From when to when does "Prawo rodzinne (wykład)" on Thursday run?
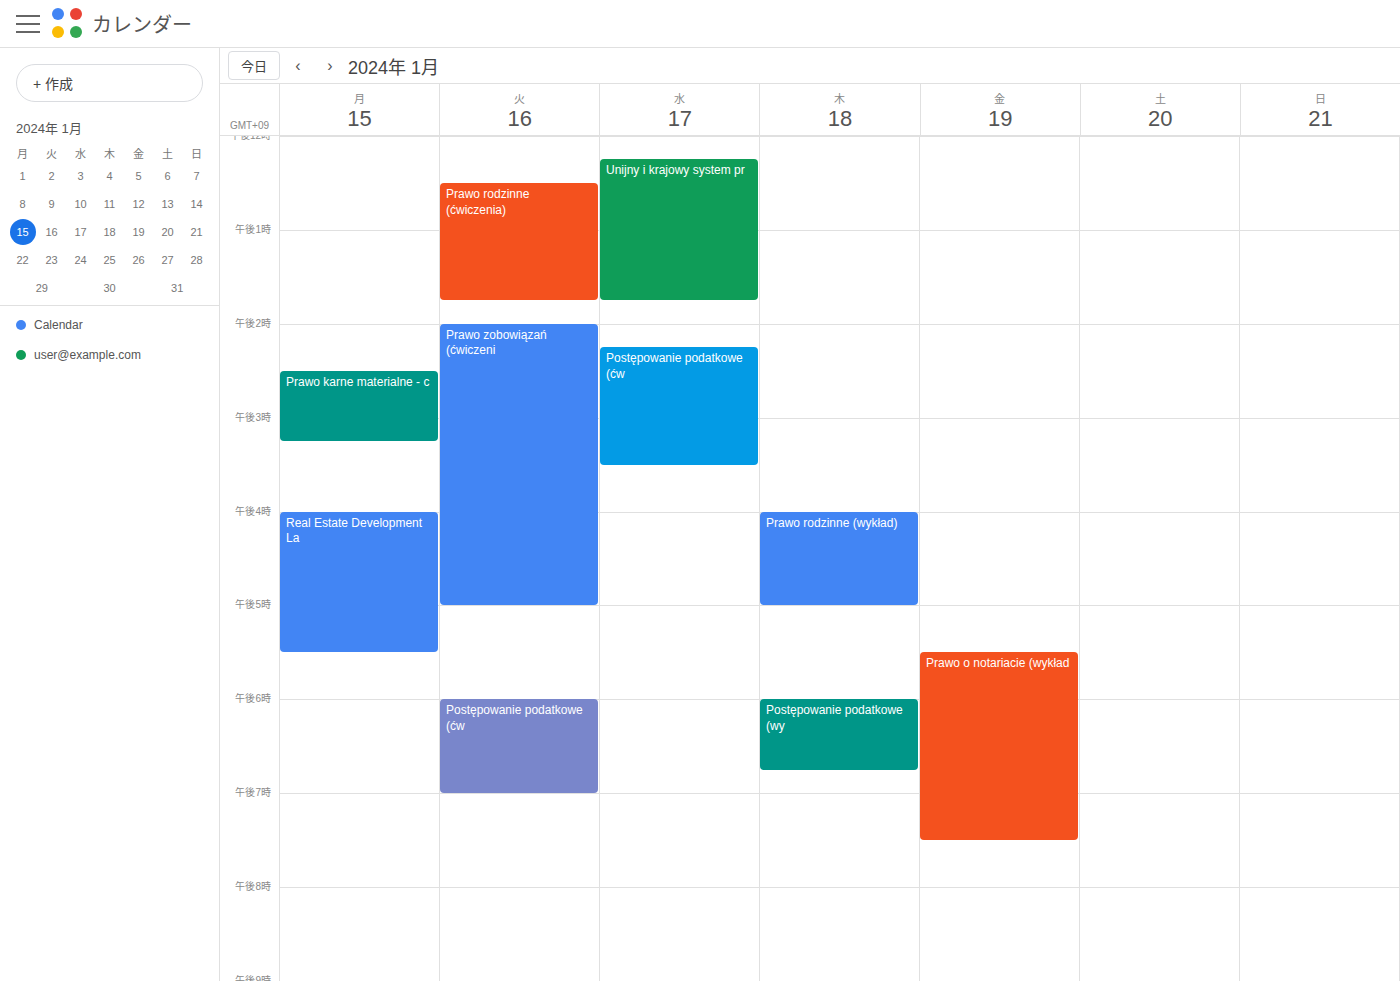
4:00 PM to 5:00 PM